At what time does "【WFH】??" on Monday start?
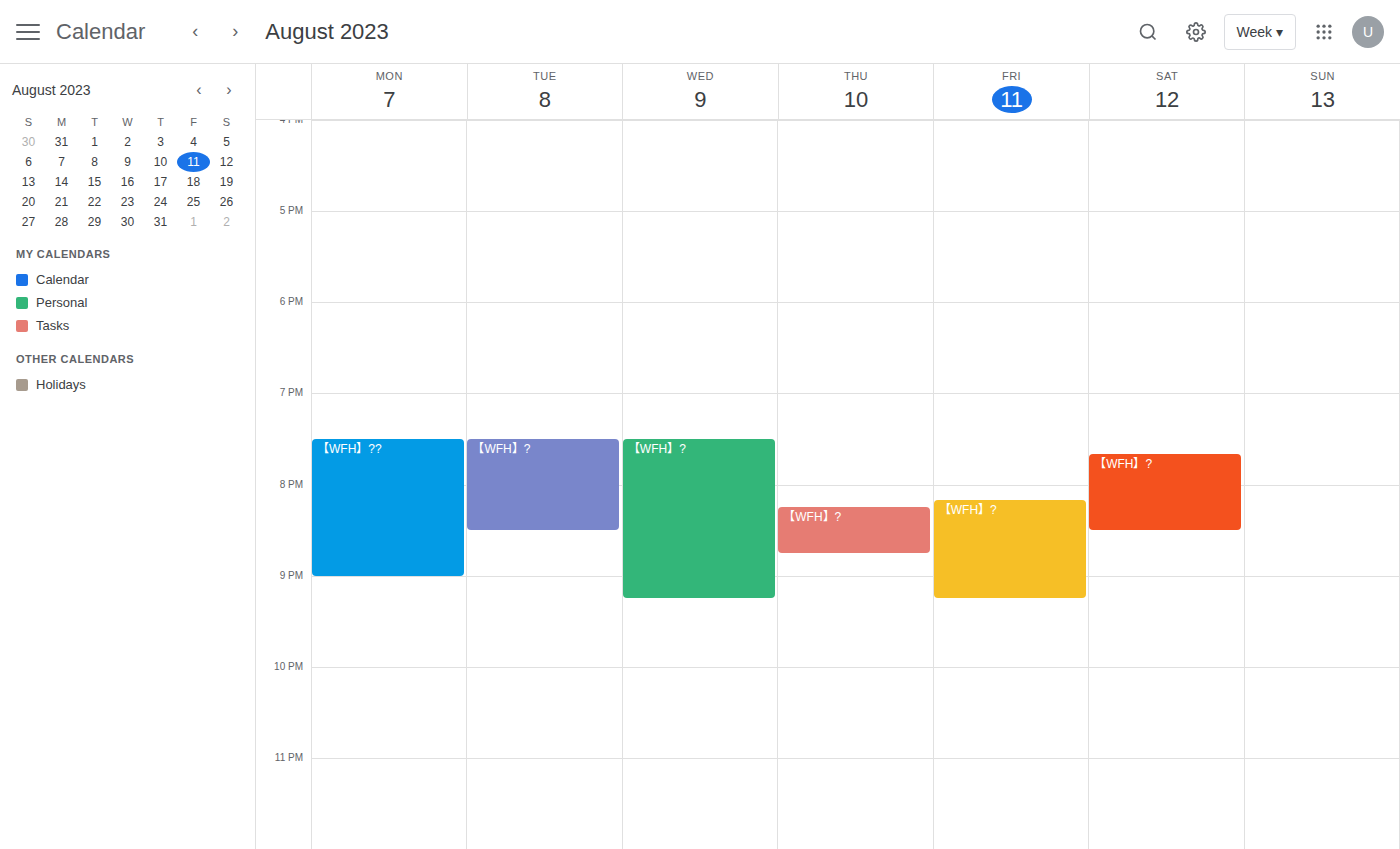
7:30 PM